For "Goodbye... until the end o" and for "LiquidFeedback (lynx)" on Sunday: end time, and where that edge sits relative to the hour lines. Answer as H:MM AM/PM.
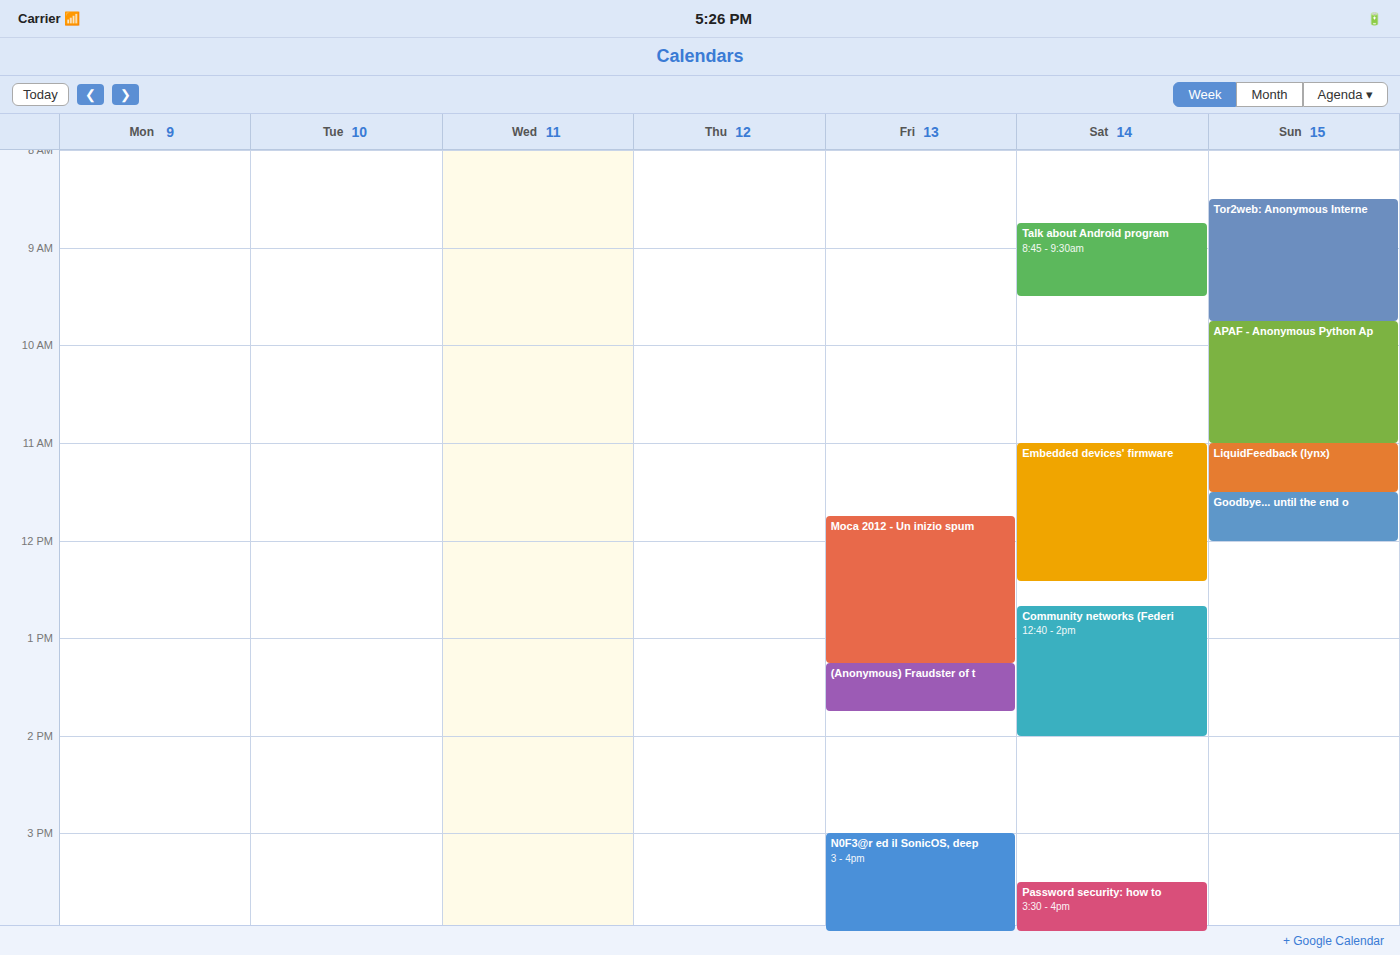
"Goodbye... until the end o": 12:00 PM, exactly on the 12 PM line. "LiquidFeedback (lynx)": 11:30 AM, halfway between the 11 AM and 12 PM lines.